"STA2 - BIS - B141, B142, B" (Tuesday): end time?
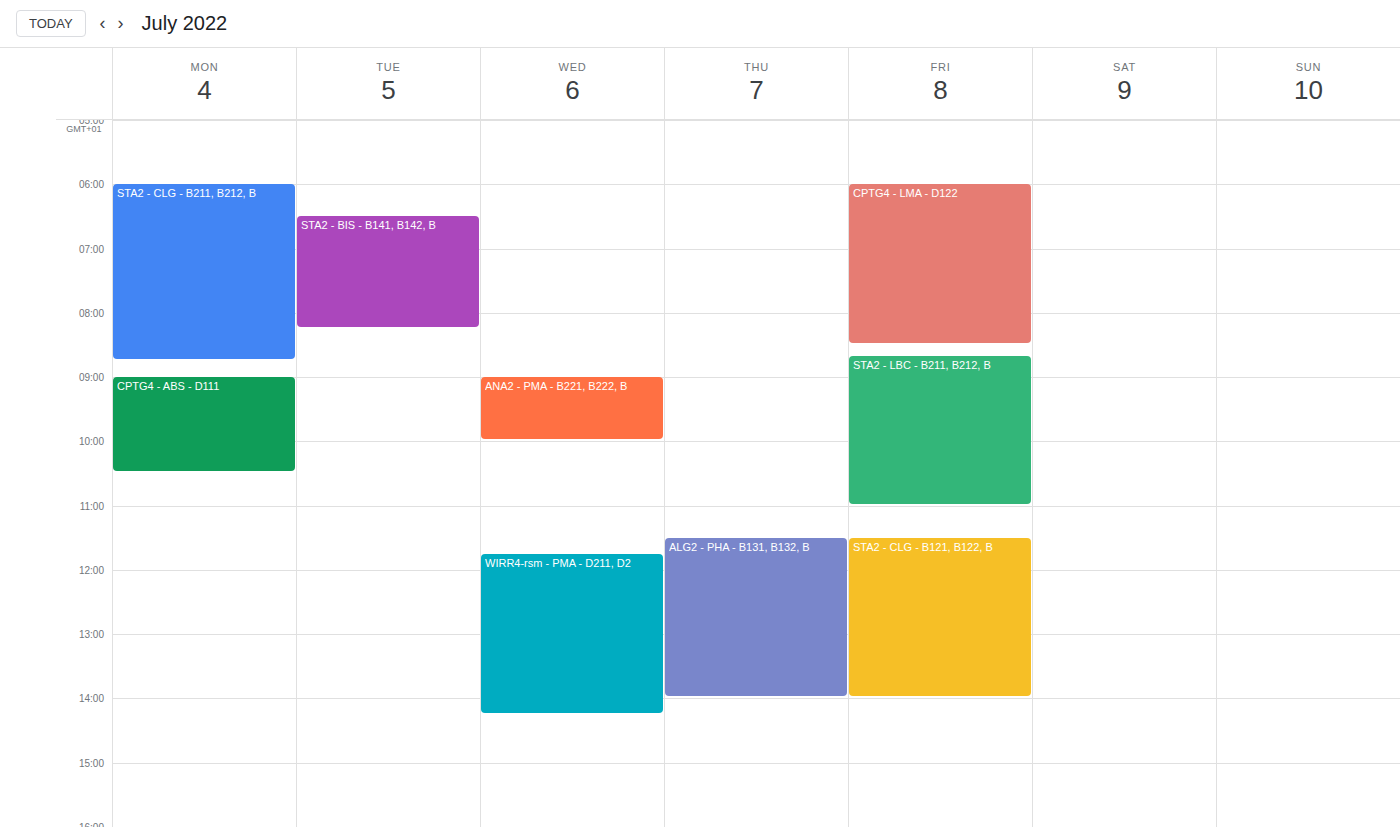
08:15